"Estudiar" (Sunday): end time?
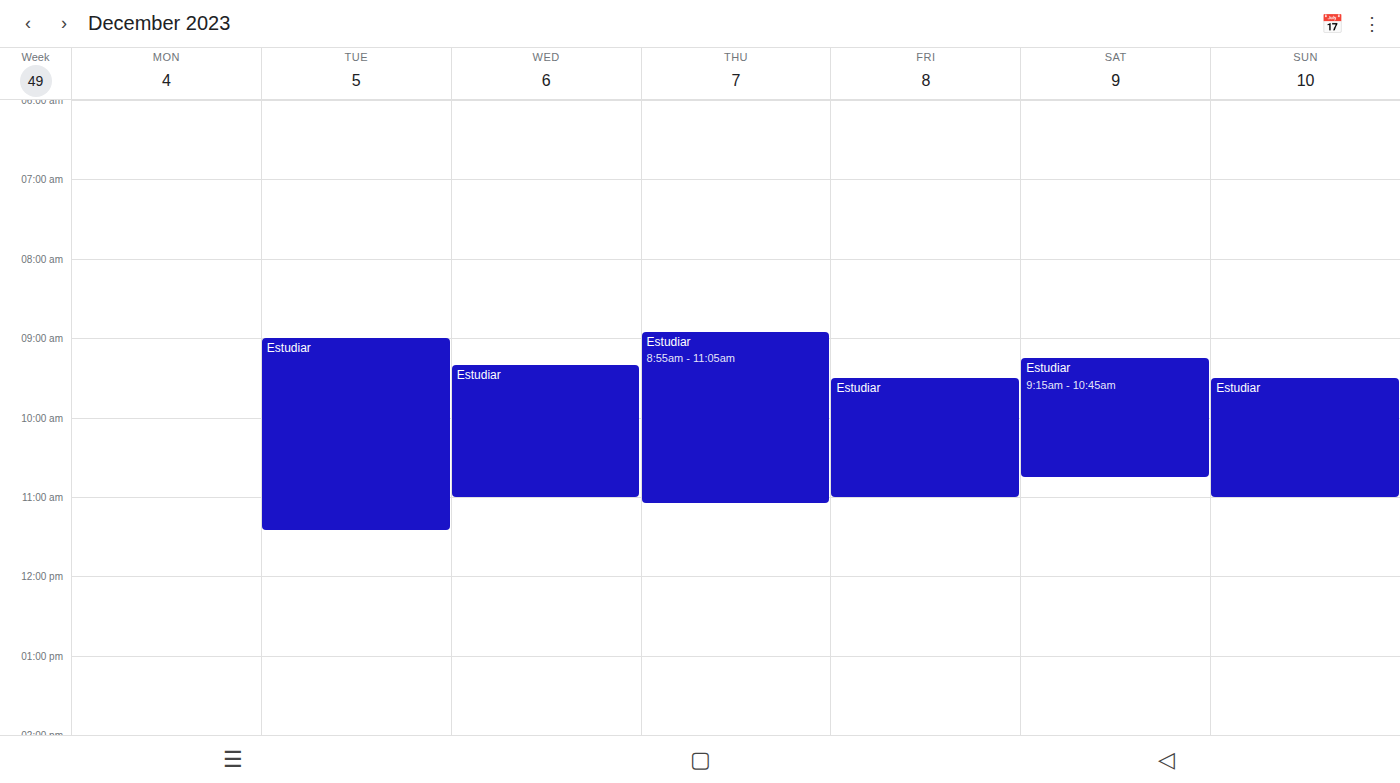
11:00 AM